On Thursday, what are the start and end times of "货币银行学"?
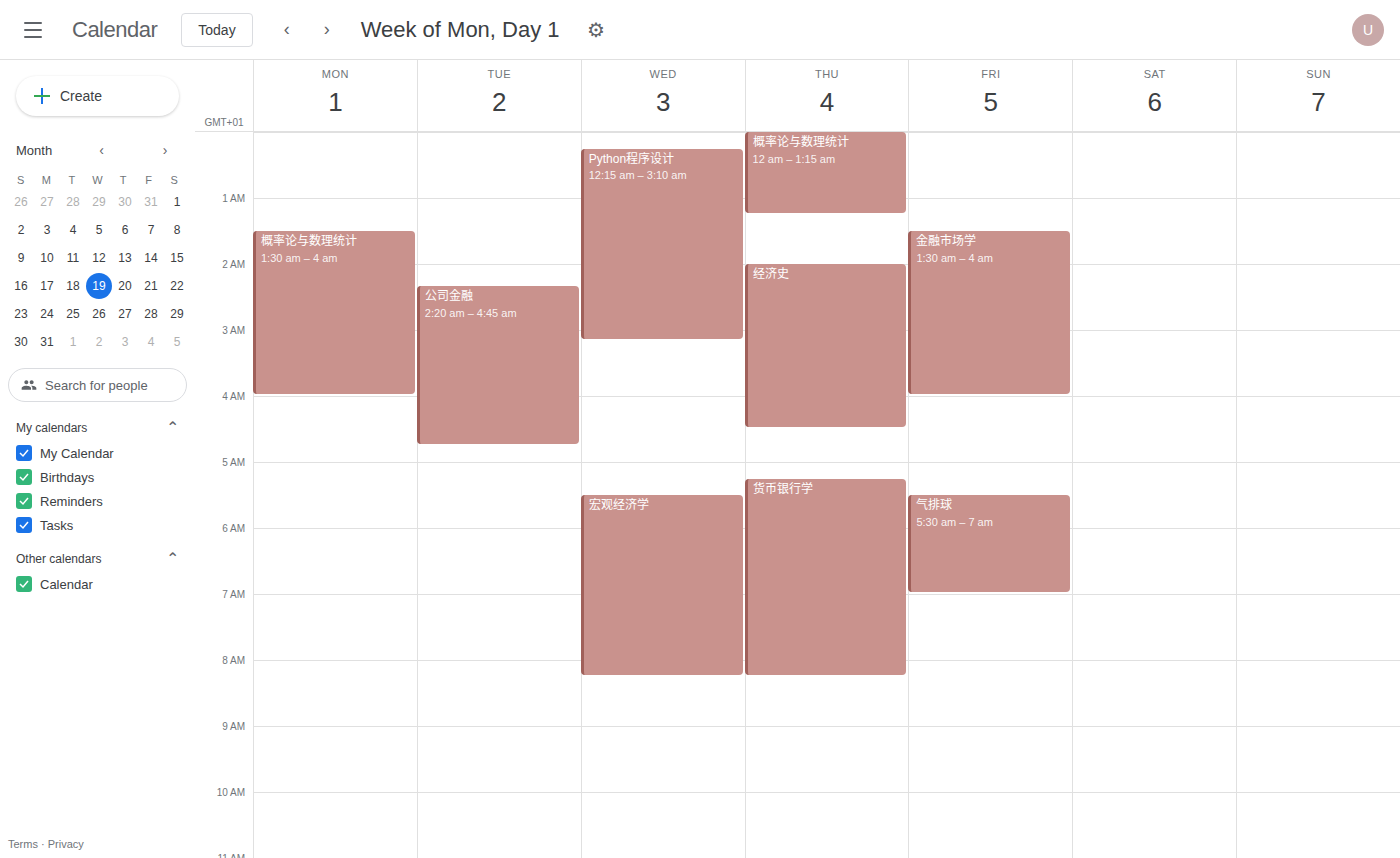
5:15 AM to 8:15 AM